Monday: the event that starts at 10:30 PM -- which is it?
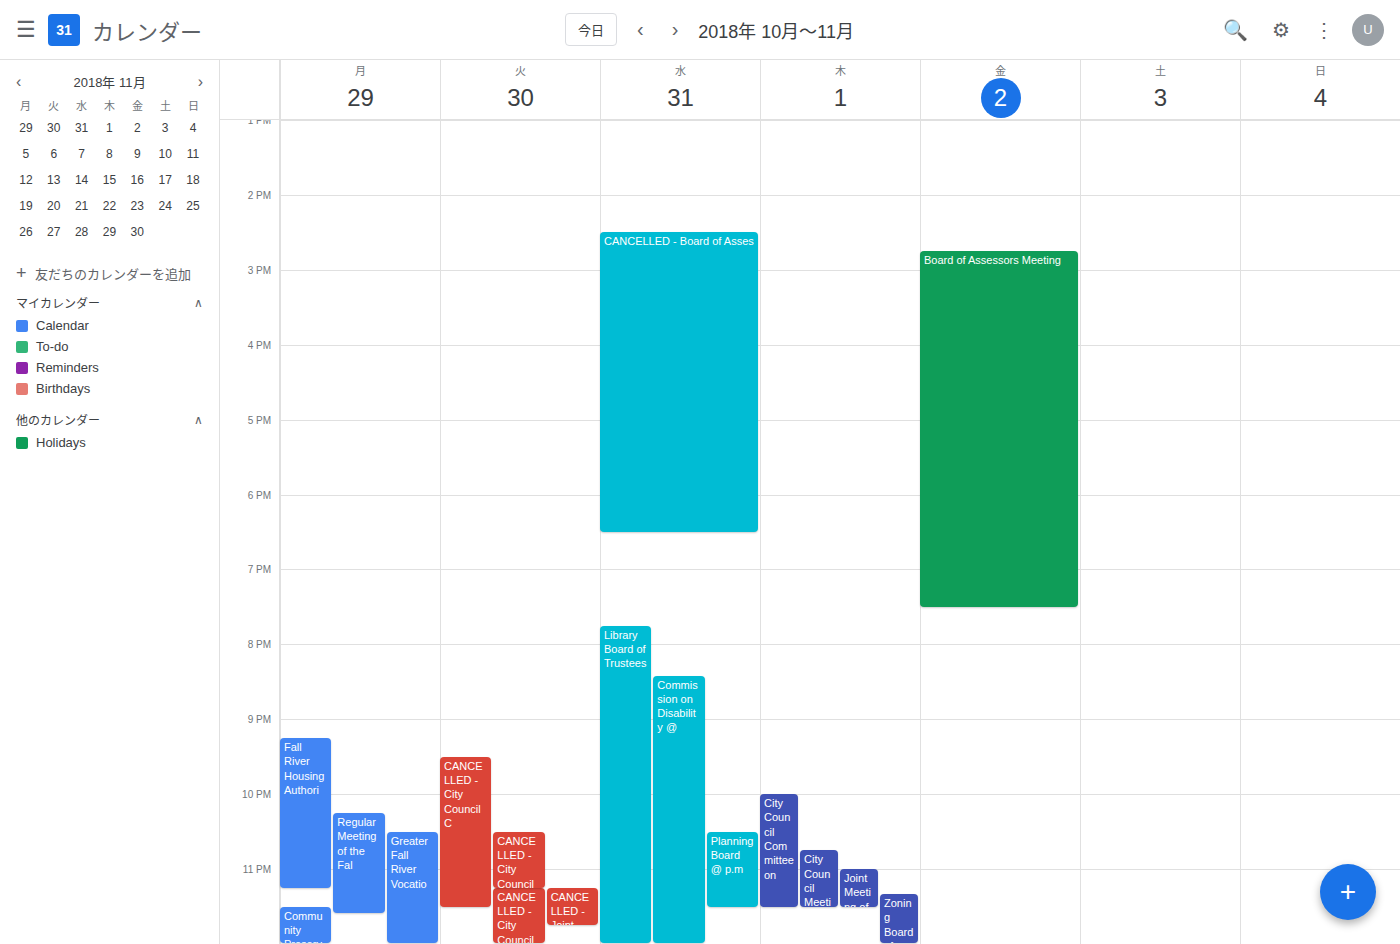
"Greater Fall River Vocatio"